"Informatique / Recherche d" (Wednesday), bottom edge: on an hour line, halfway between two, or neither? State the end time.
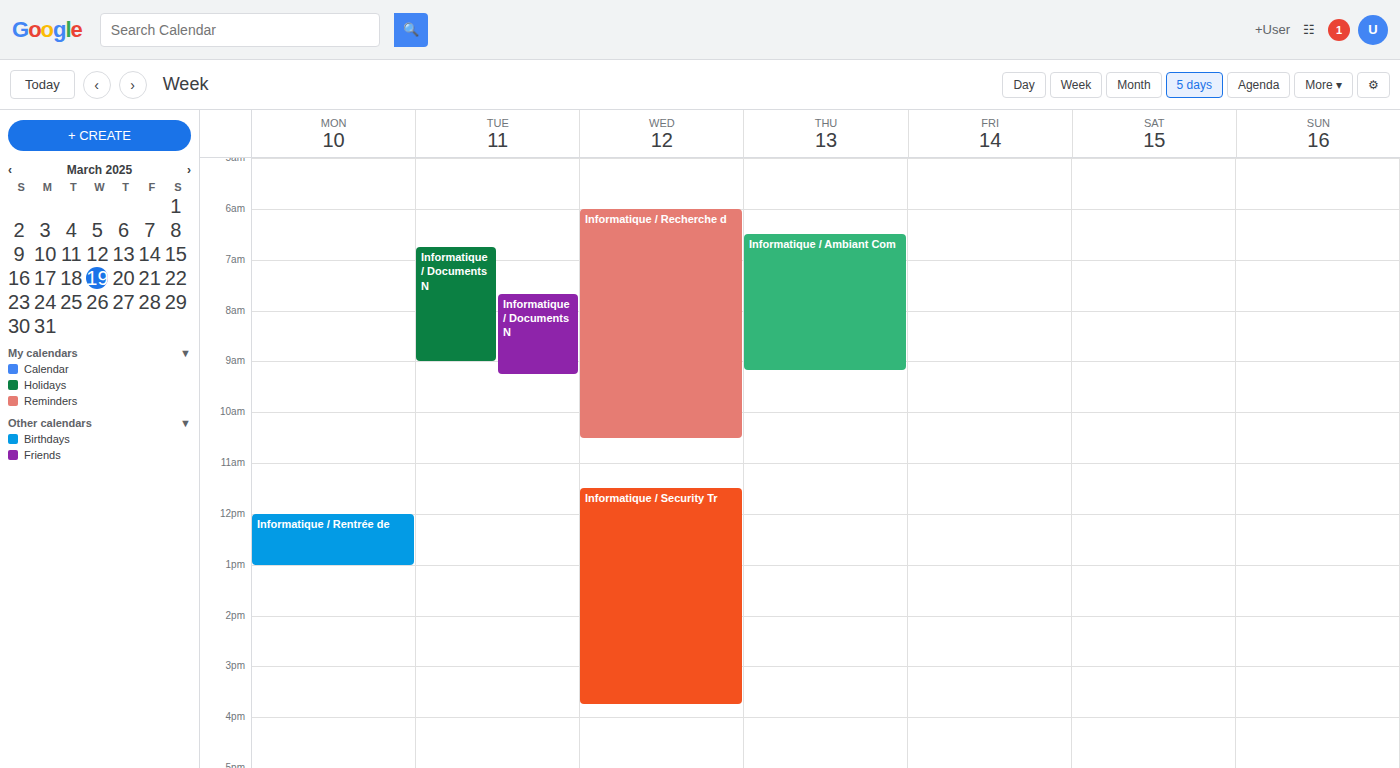
10:30 AM -- halfway between the 10 AM and 11 AM lines.